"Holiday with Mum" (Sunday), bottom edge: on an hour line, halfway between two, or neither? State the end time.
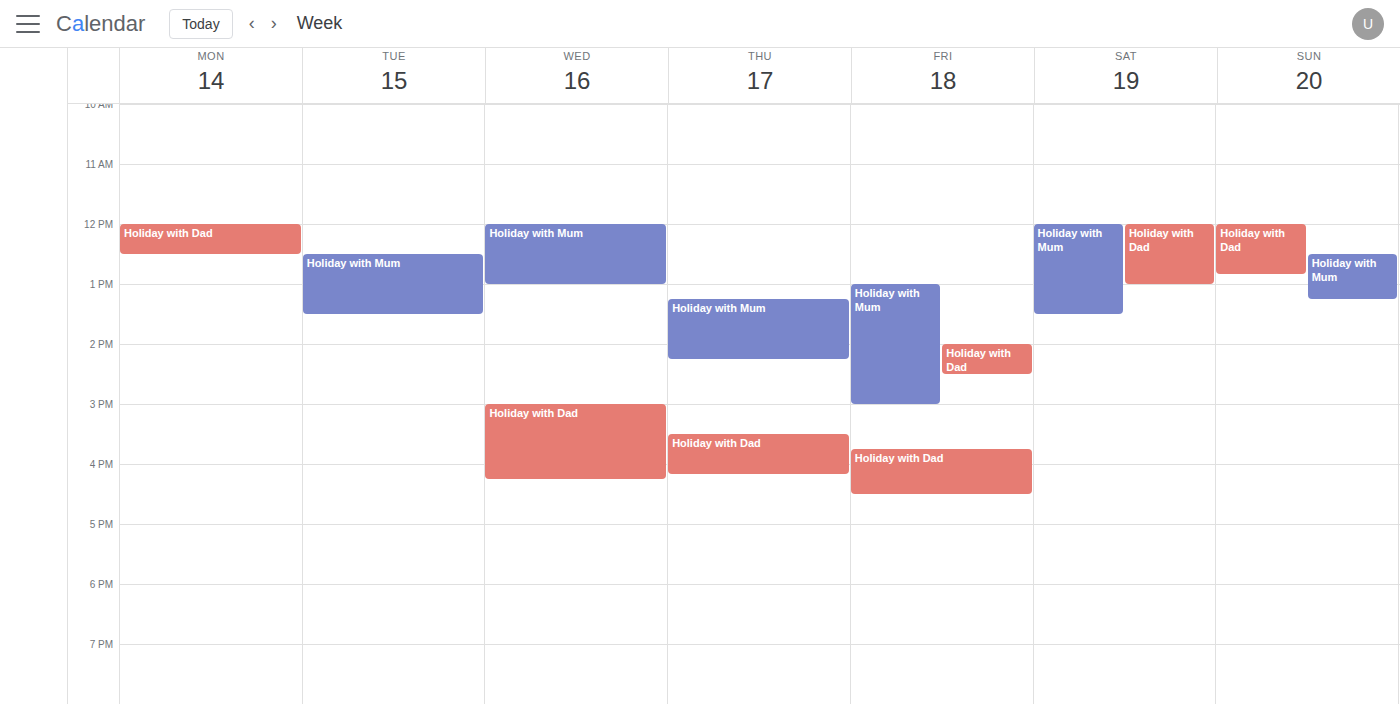
1:15 PM -- neither: a quarter of the way from the 1 PM line to the 2 PM line.